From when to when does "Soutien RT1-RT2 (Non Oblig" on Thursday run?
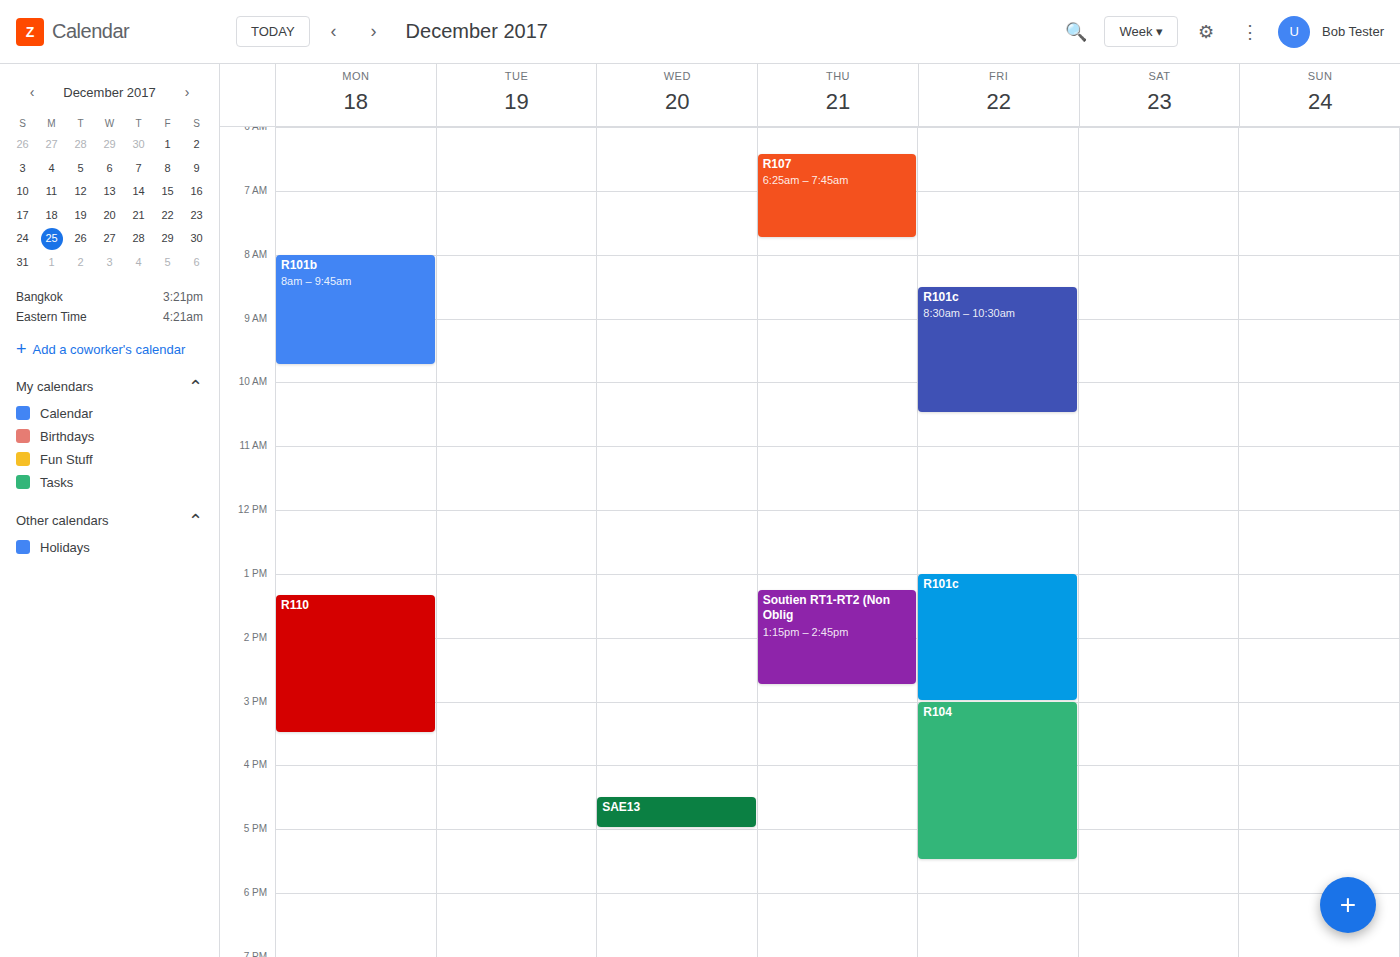
1:15 PM to 2:45 PM